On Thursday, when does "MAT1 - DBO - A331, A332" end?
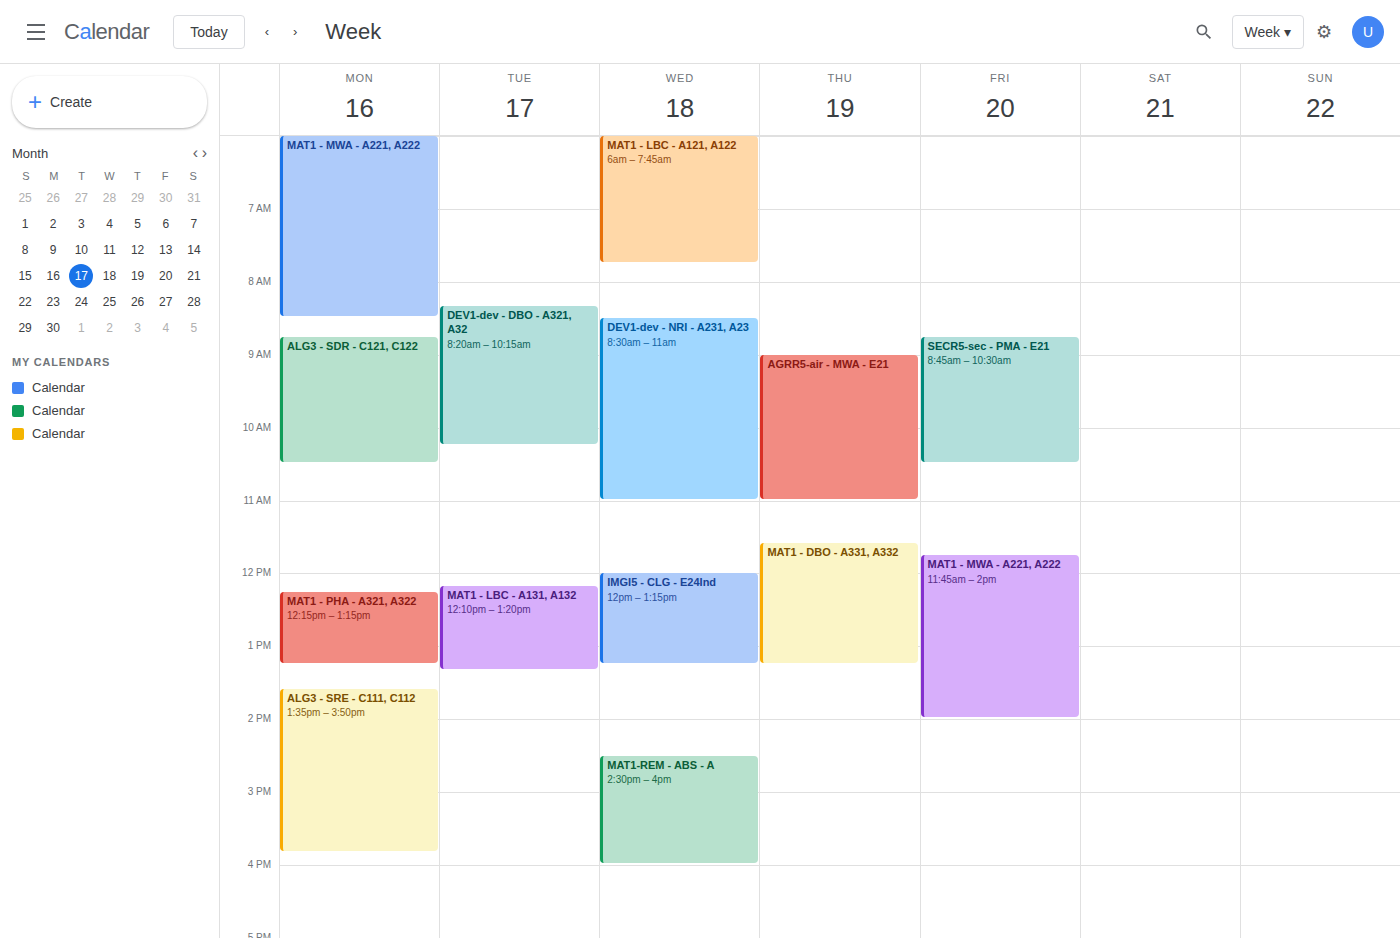
1:15 PM